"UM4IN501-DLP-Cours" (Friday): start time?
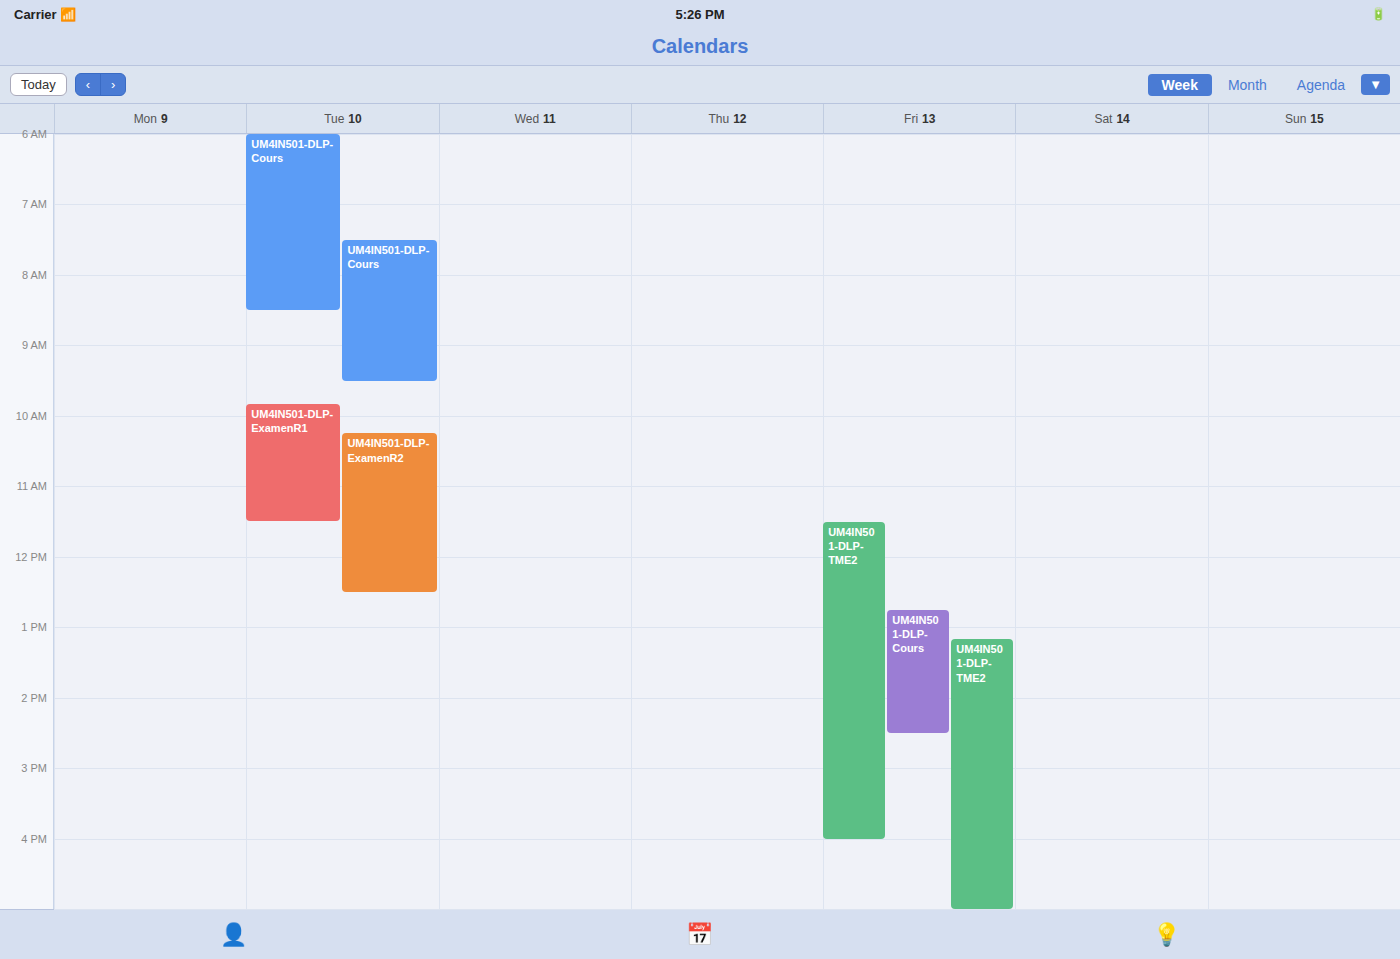
12:45